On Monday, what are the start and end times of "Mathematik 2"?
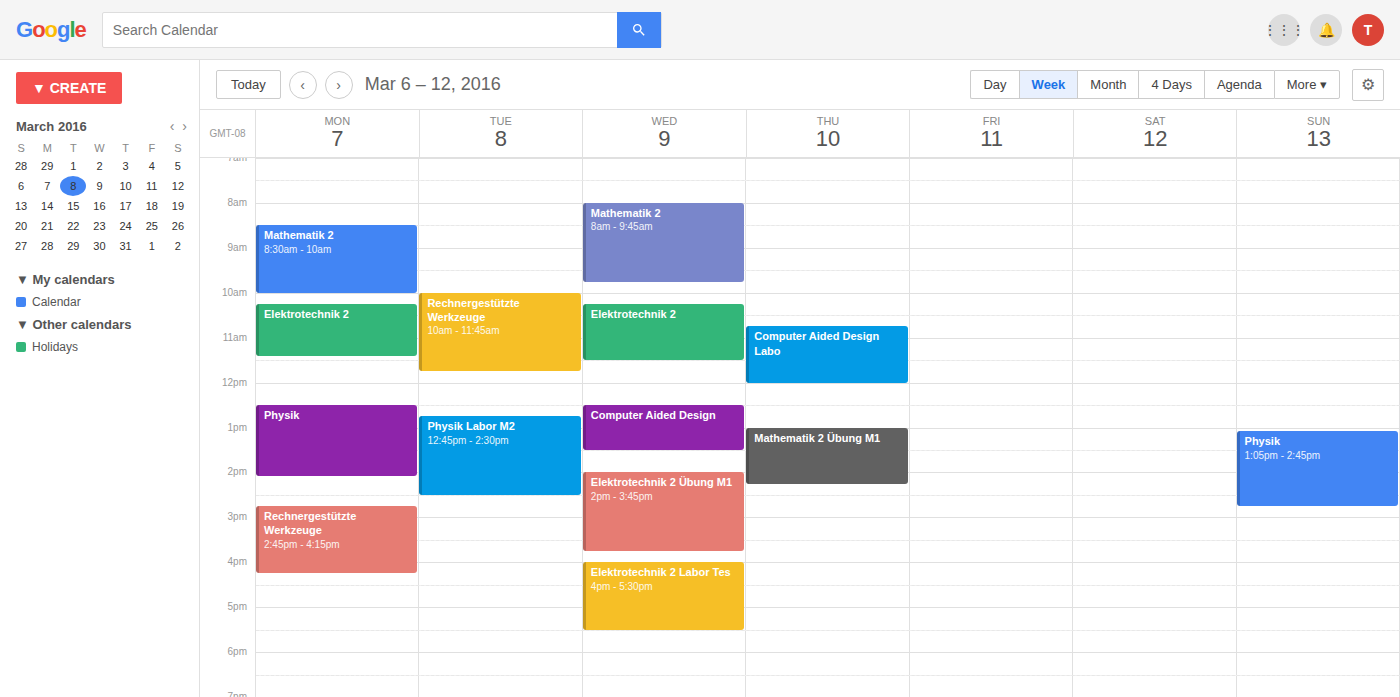
8:30 AM to 10:00 AM